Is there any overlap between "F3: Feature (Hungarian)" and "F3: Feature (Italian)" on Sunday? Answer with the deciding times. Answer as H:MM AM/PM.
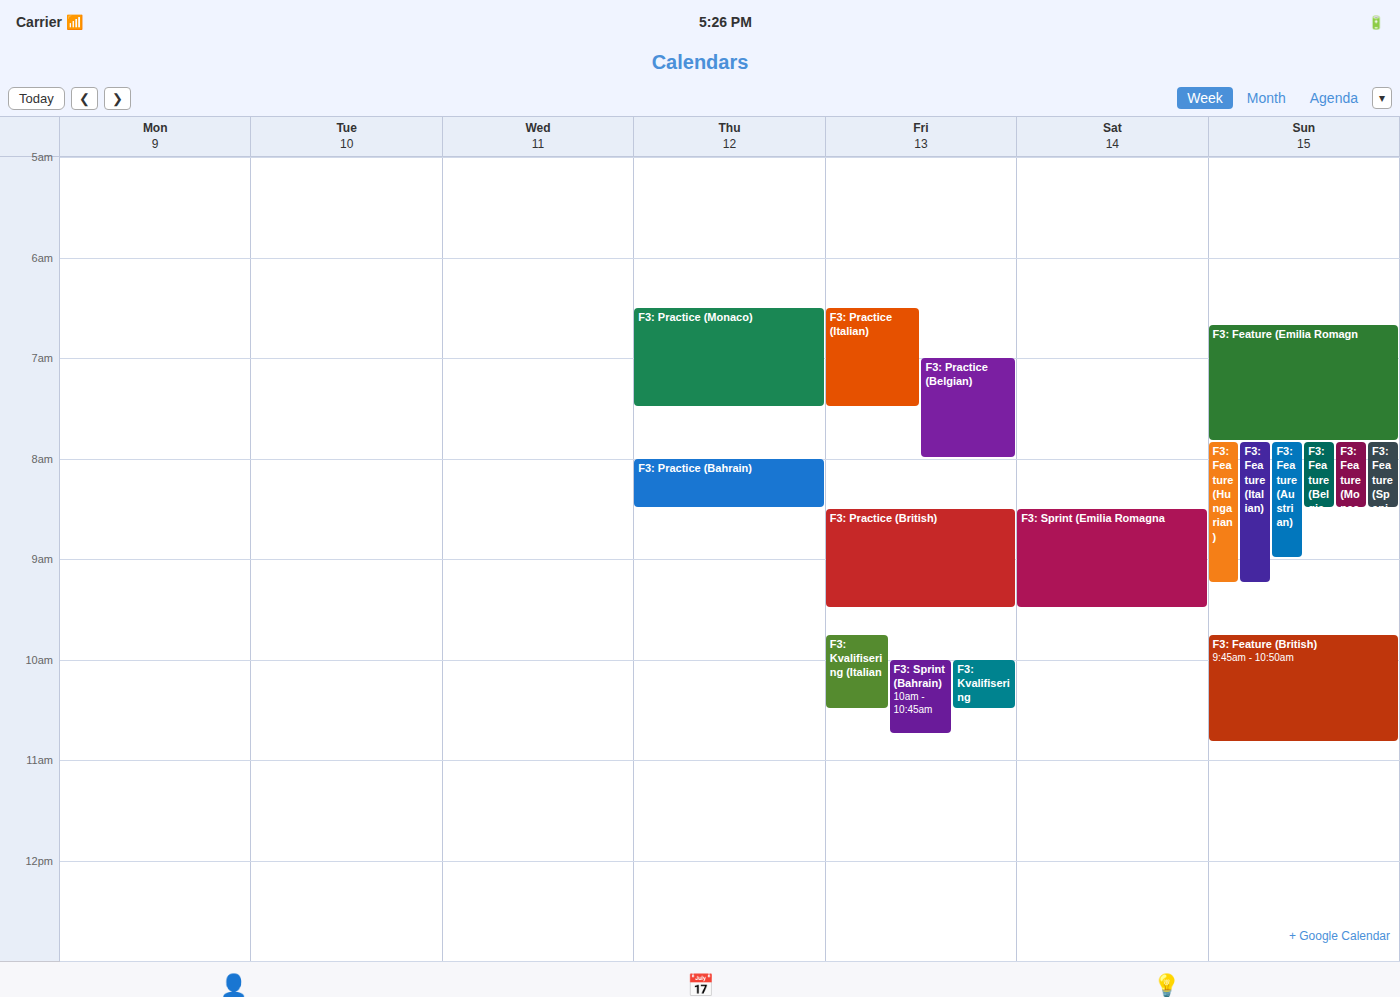
"F3: Feature (Hungarian)" runs 7:50 AM to 9:15 AM, inside "F3: Feature (Italian)" -- they overlap.